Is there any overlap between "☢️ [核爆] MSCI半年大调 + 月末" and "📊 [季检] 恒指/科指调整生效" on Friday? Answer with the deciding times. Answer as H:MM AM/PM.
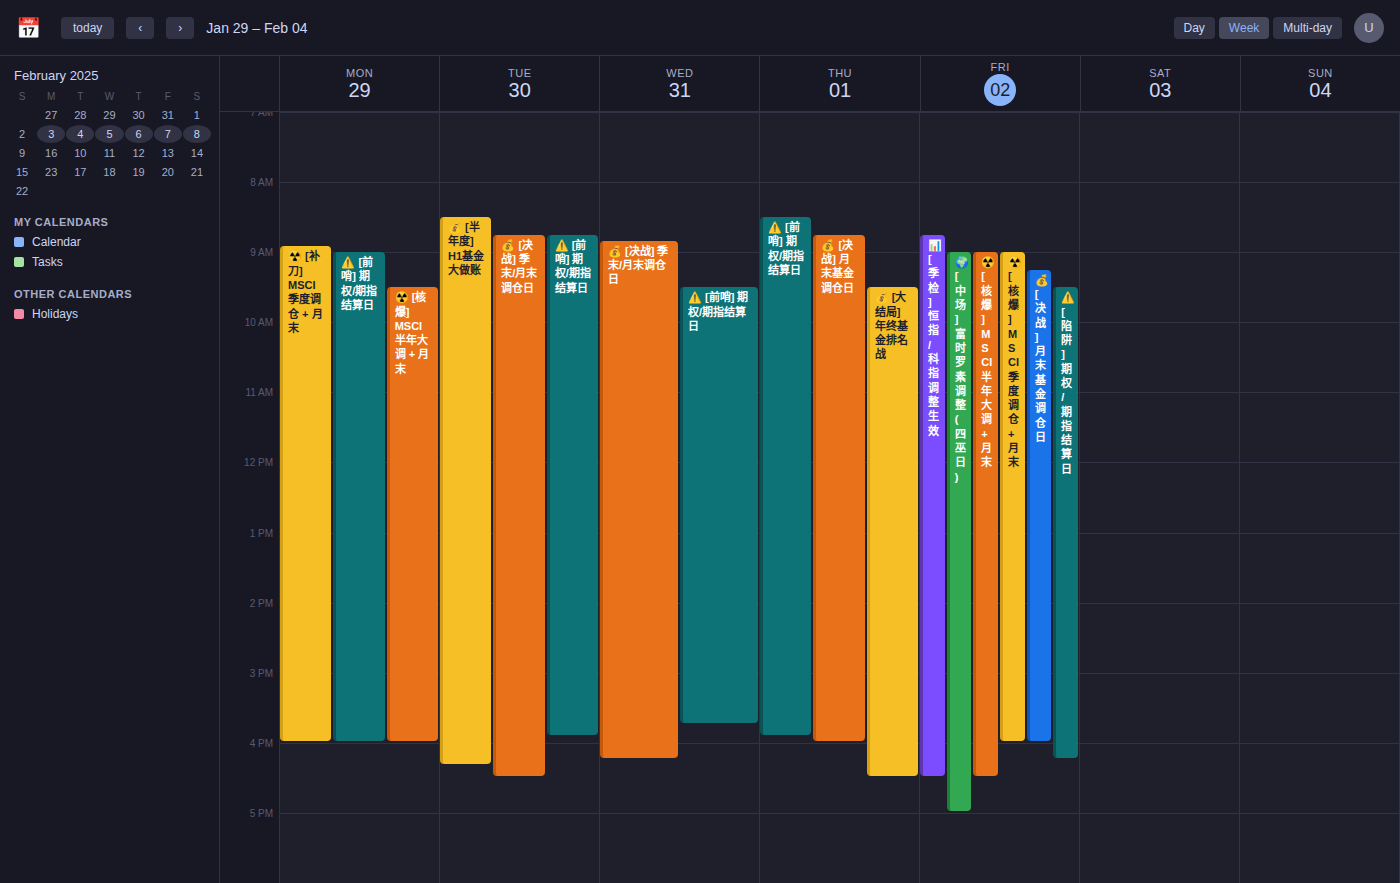
"☢️ [核爆] MSCI半年大调 + 月末" runs 9:00 AM to 4:30 PM, inside "📊 [季检] 恒指/科指调整生效" -- they overlap.